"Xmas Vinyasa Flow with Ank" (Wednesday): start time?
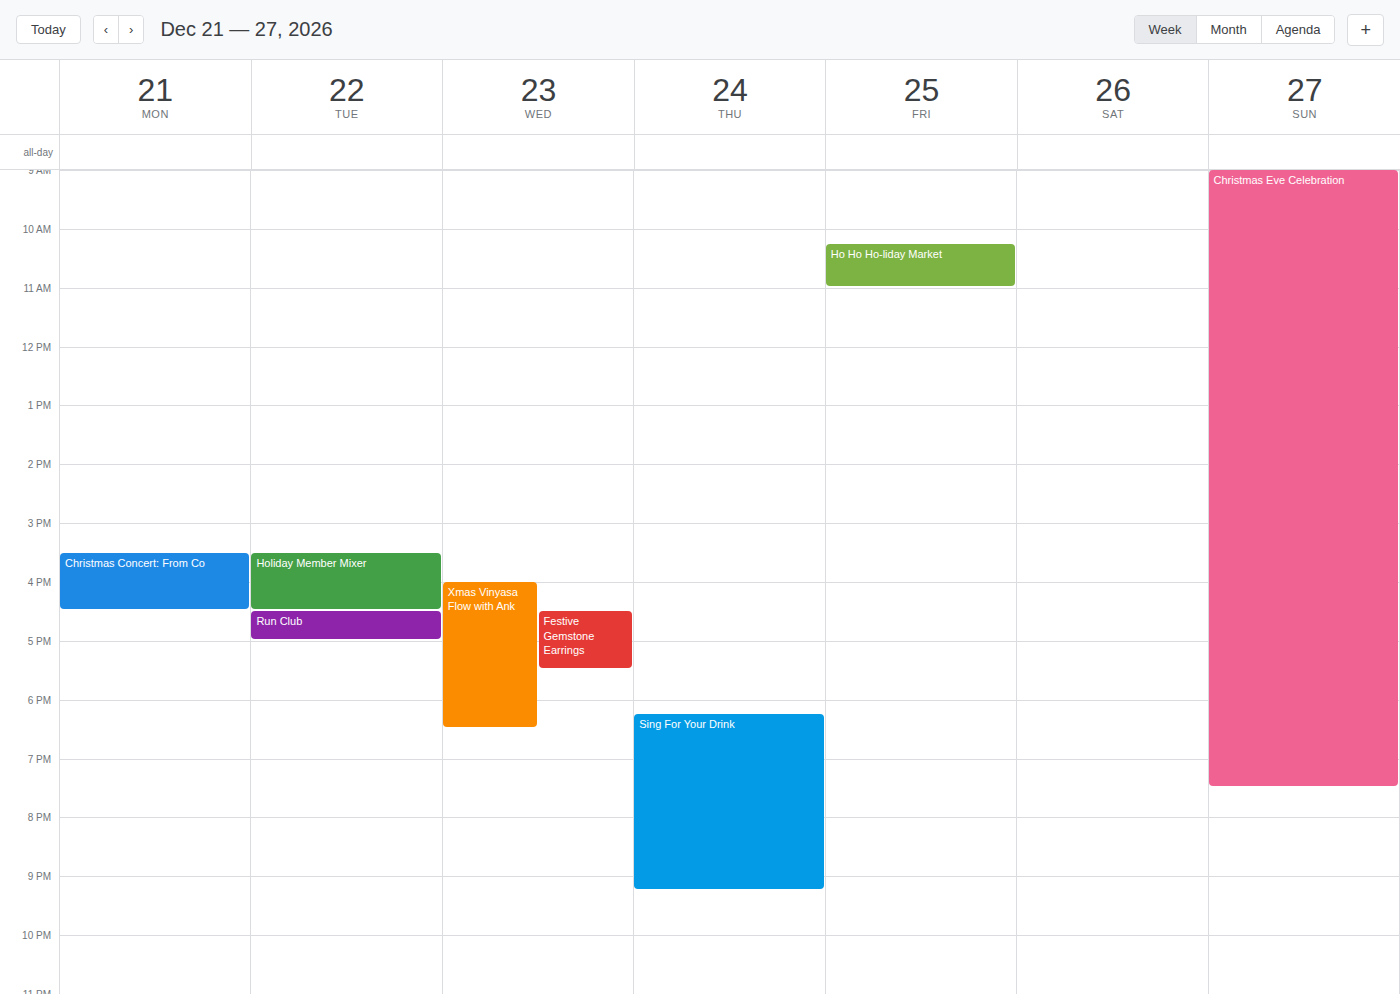
4:00 PM